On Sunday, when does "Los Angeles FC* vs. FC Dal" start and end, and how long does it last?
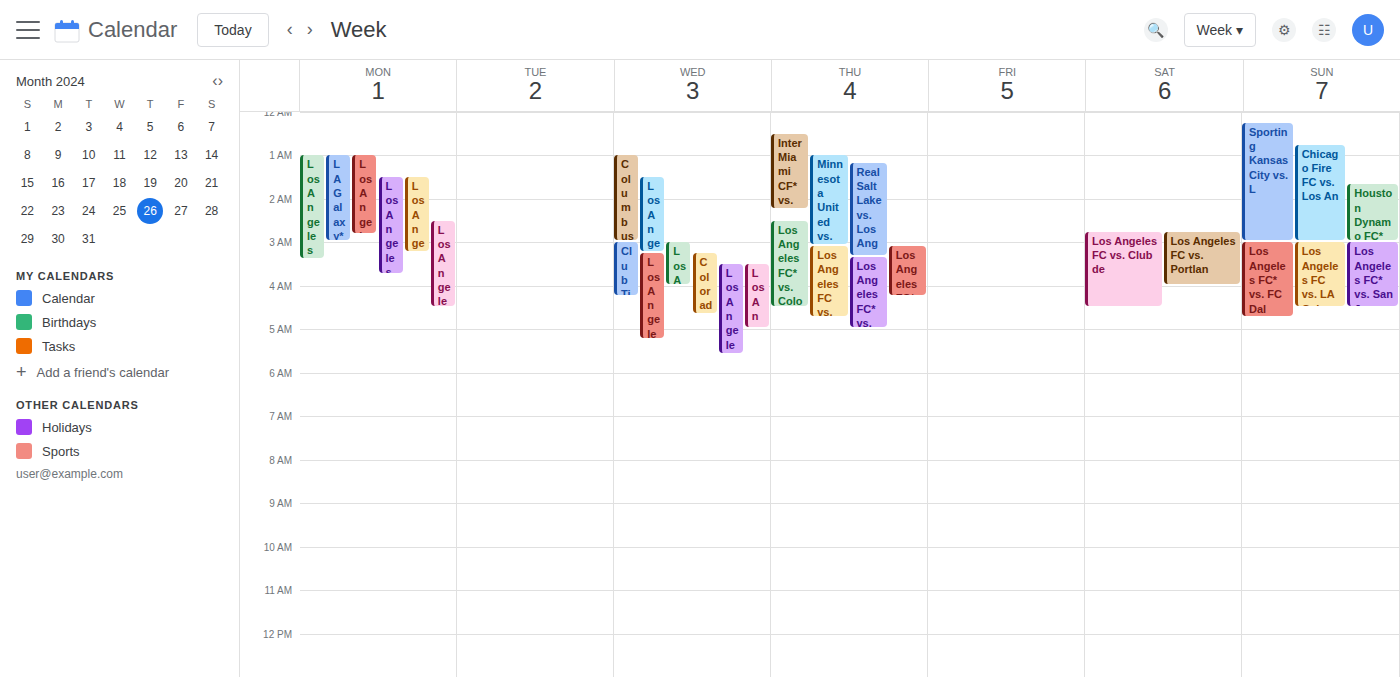
3:00 AM to 4:45 AM, 1 hour 45 minutes